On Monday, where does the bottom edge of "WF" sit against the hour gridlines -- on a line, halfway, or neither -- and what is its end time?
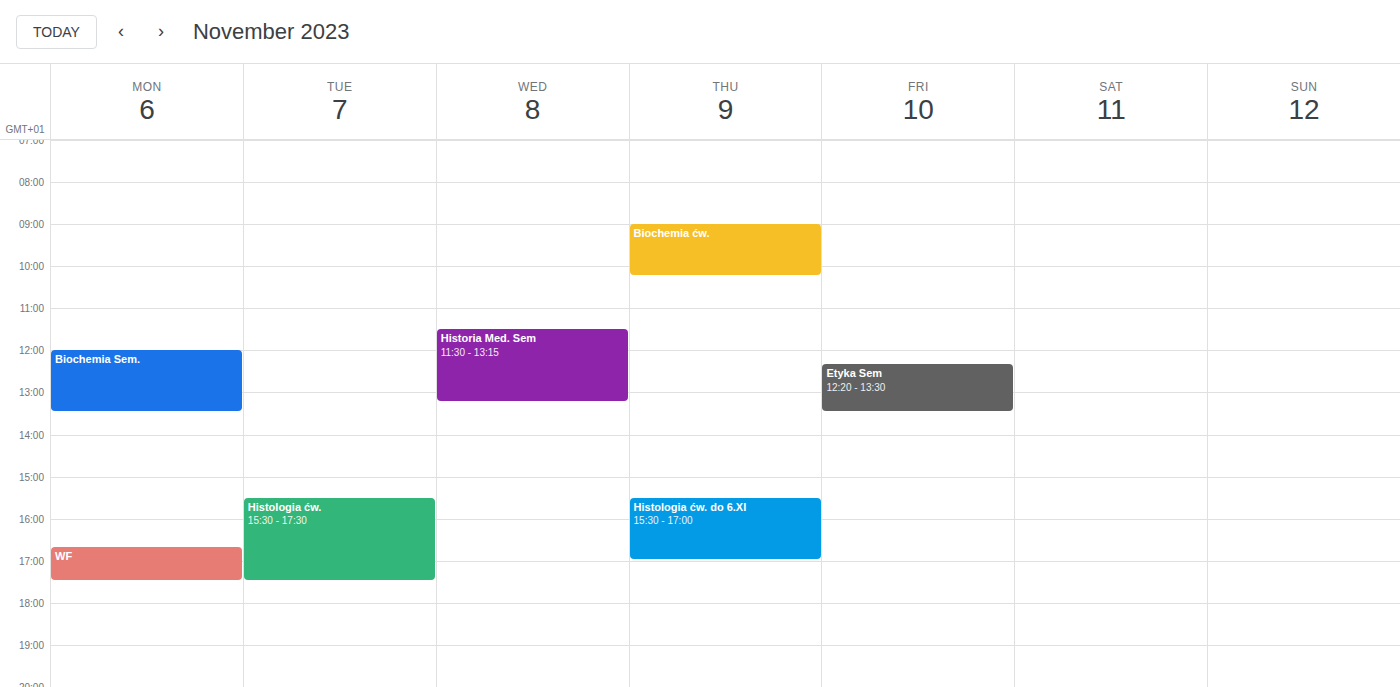
5:30 PM -- halfway between the 5 PM and 6 PM lines.